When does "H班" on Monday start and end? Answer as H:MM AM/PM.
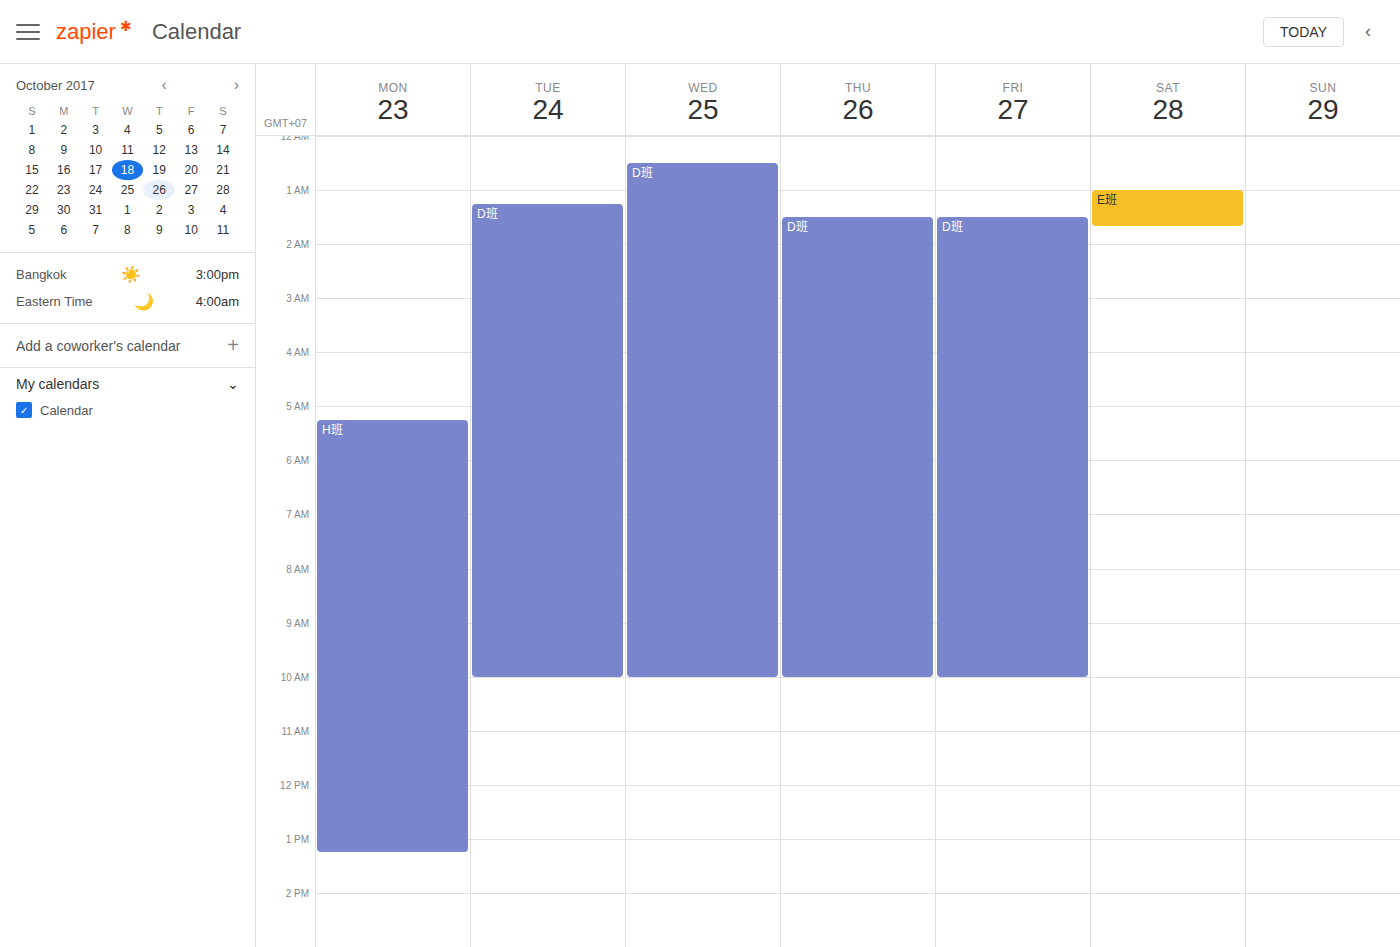
5:15 AM to 1:15 PM